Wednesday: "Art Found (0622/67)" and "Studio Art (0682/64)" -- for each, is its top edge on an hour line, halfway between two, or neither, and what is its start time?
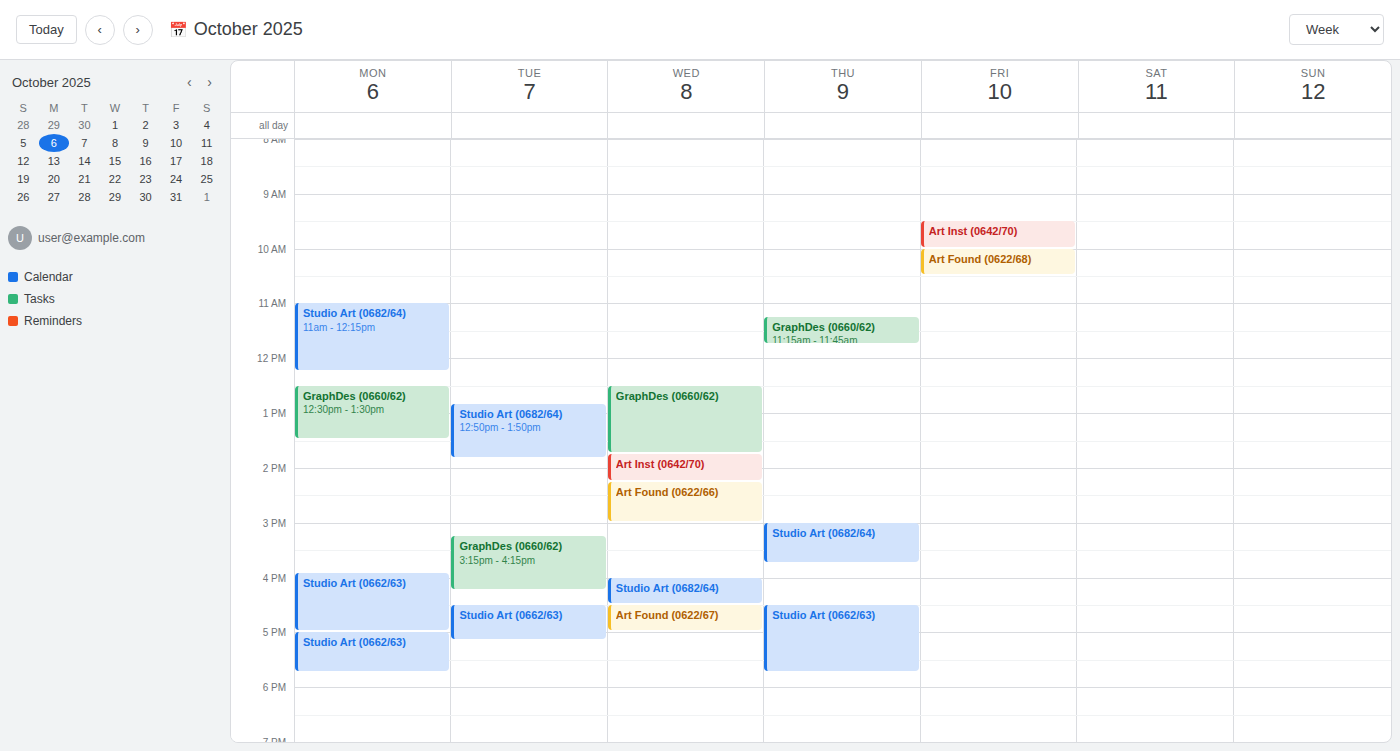
"Art Found (0622/67)": 4:30 PM, halfway between the 4 PM and 5 PM lines. "Studio Art (0682/64)": 4:00 PM, exactly on the 4 PM line.